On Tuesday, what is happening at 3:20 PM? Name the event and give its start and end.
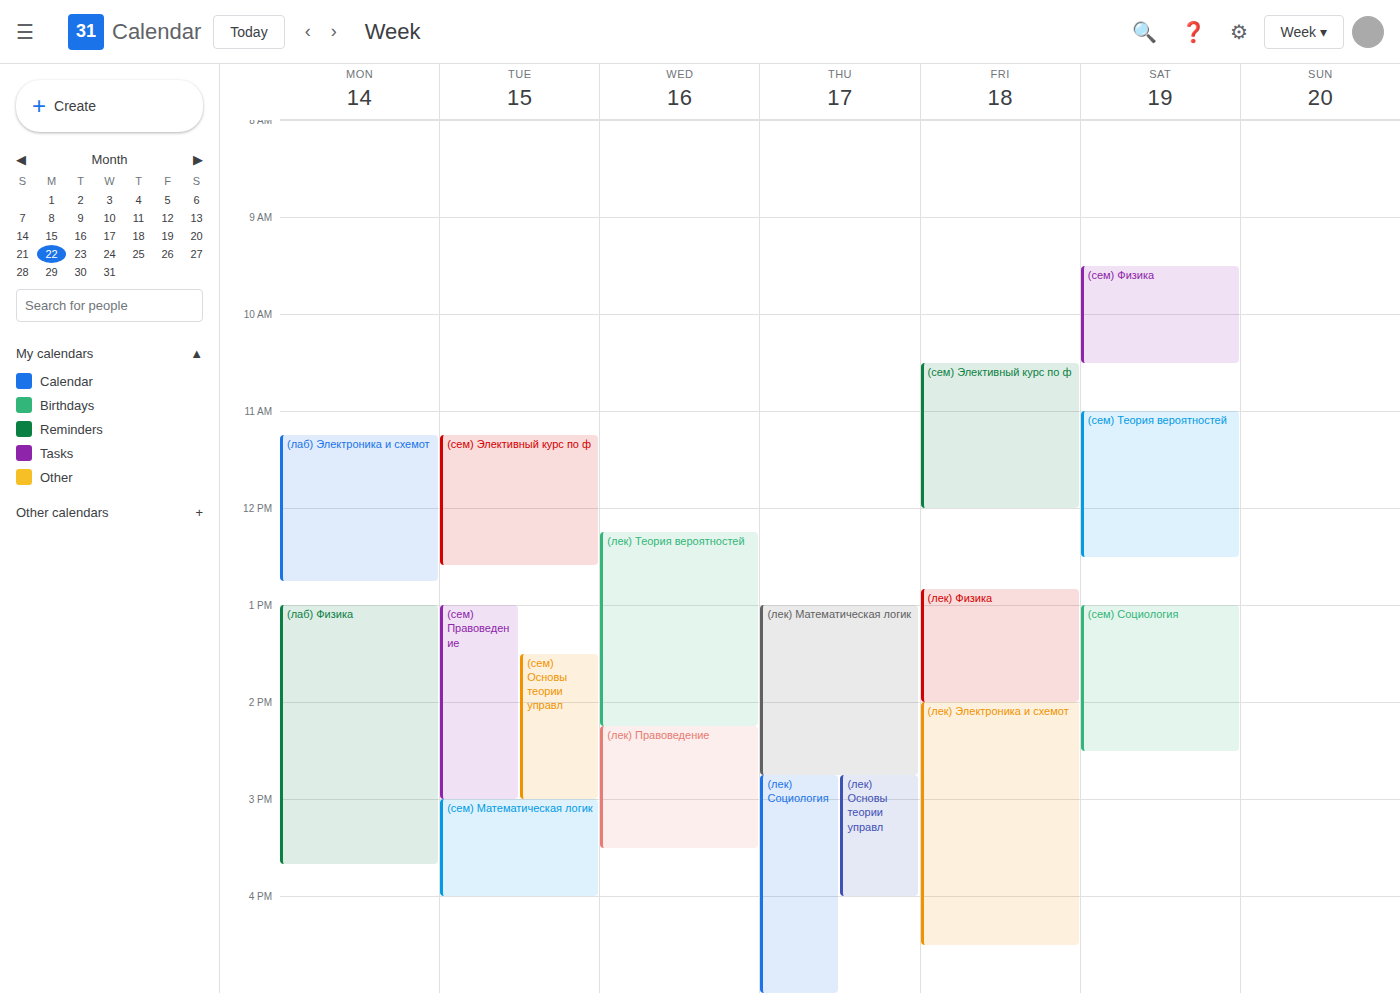
"(сем) Математическая логик", 3:00 PM to 4:00 PM